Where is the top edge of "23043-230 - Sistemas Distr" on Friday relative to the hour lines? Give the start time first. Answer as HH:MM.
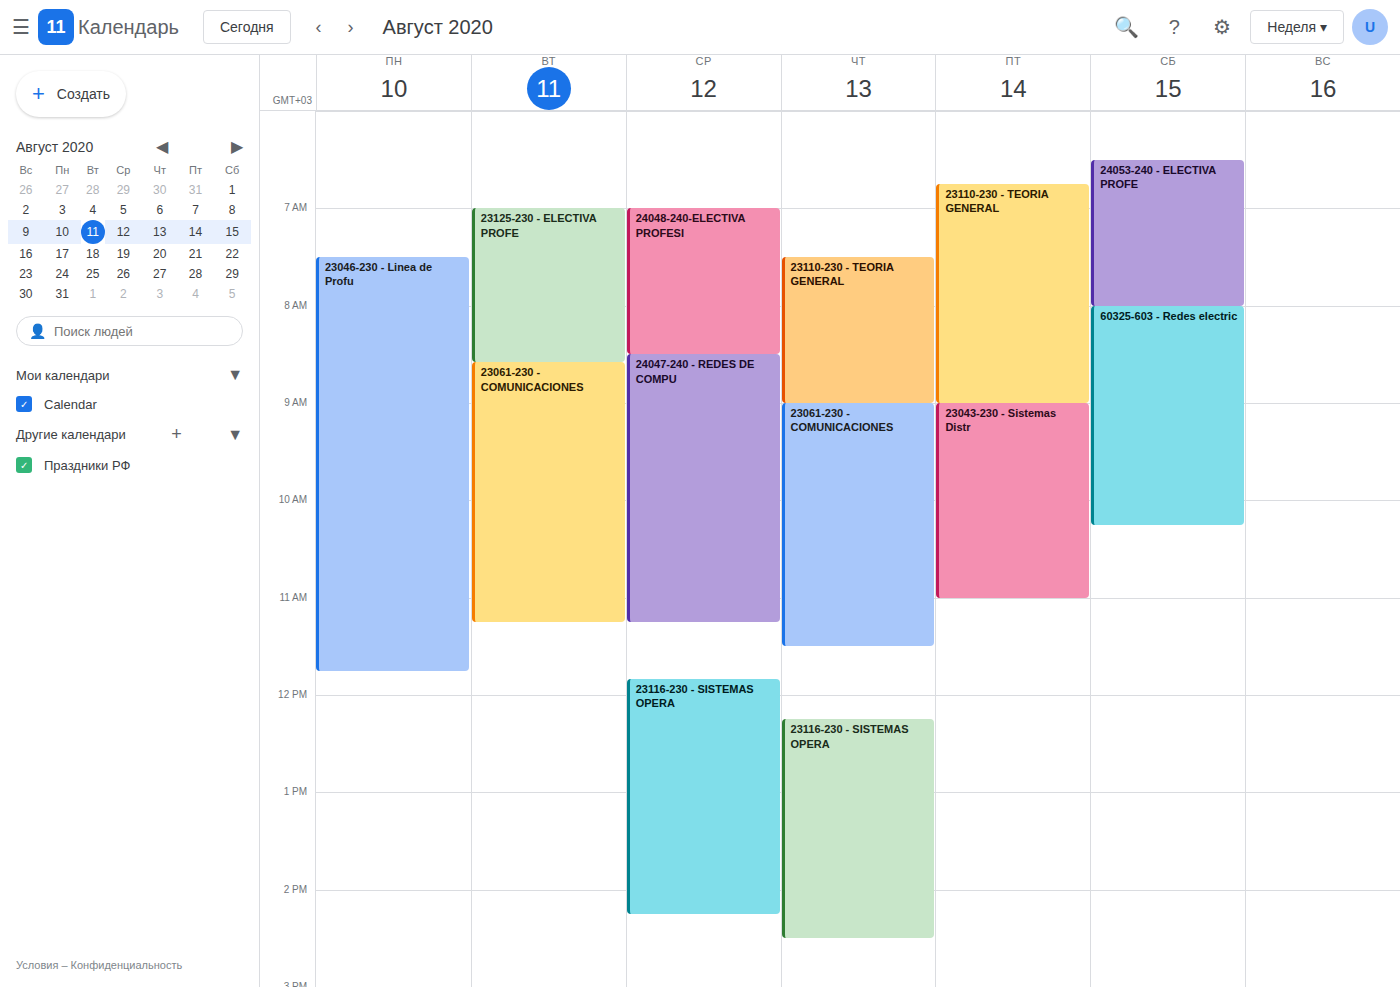
09:00 -- exactly on the 09:00 line.